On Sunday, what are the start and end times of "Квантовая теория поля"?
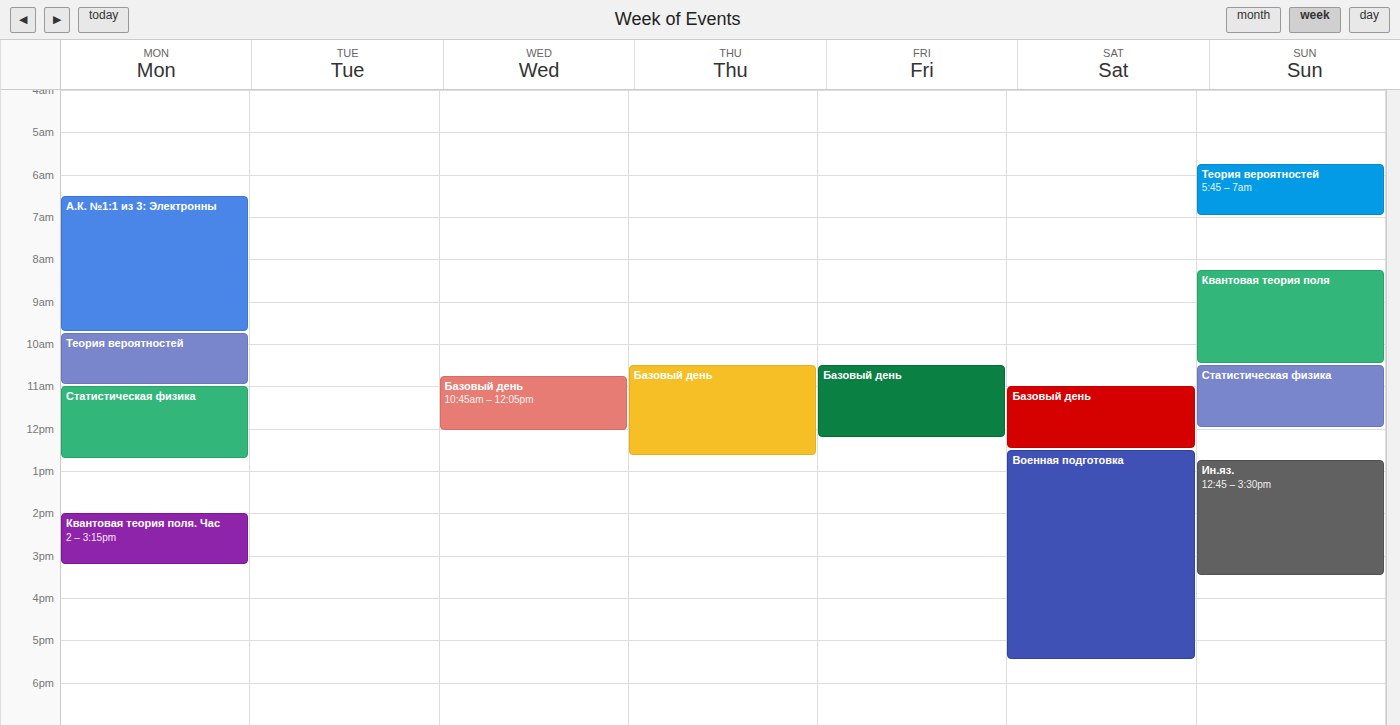
08:15 to 10:30